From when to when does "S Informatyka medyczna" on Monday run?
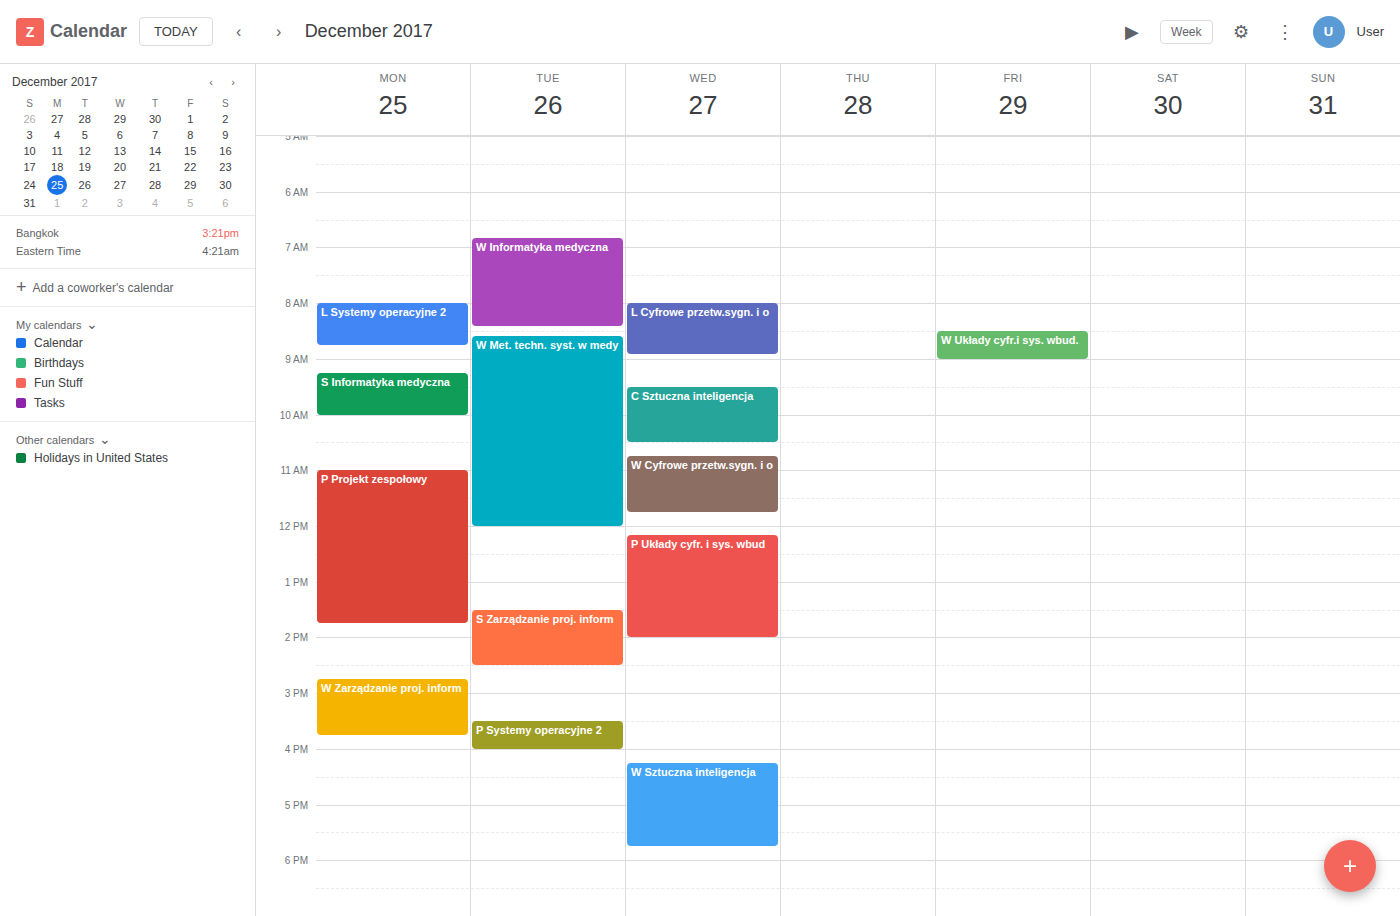
9:15 AM to 10:00 AM